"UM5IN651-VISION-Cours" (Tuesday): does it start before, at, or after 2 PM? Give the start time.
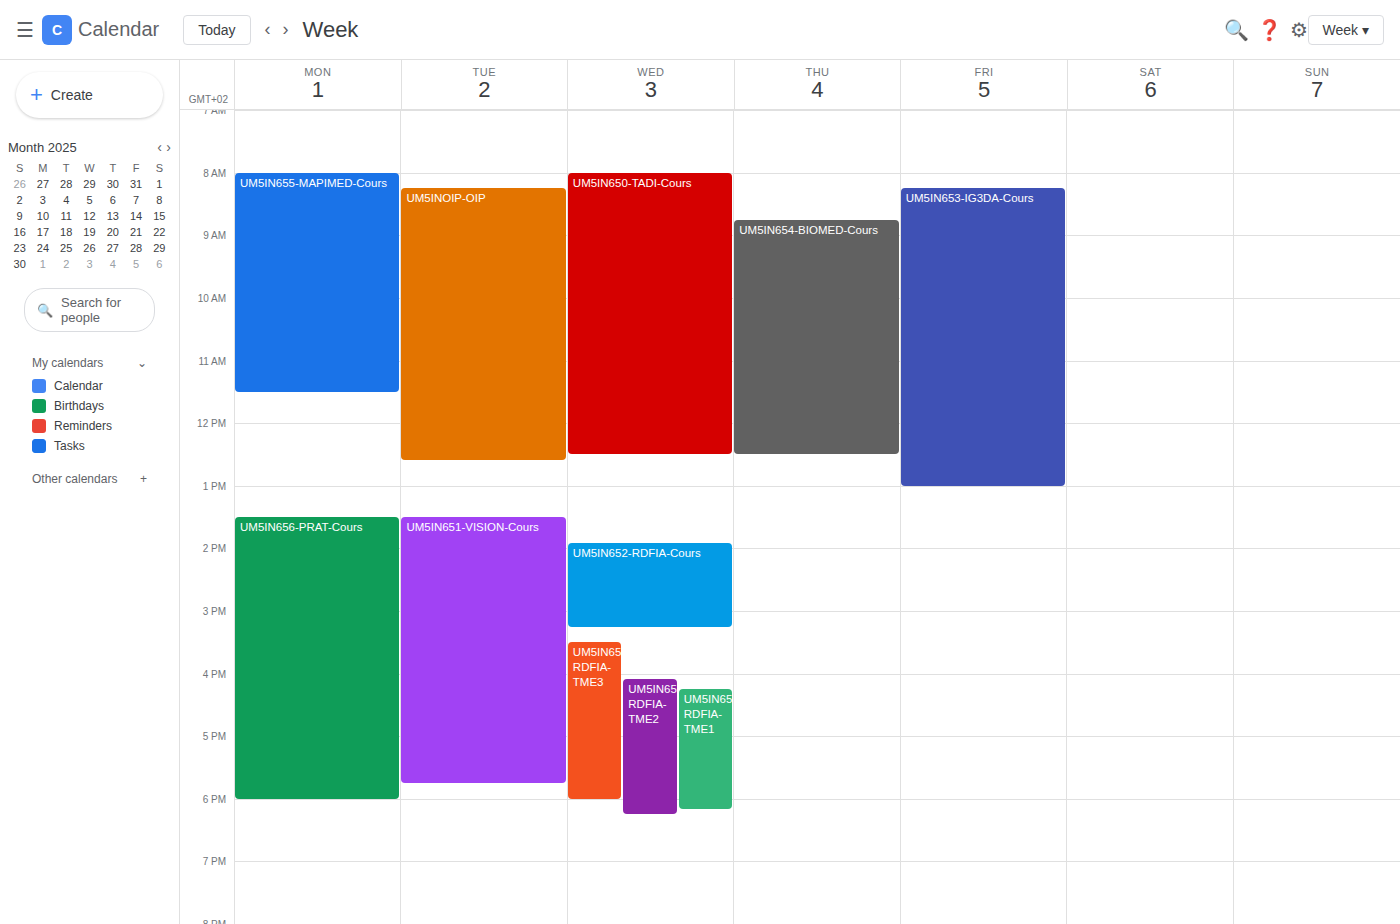
1:30 PM -- before 2 PM, 30 minutes above the 2 PM line.